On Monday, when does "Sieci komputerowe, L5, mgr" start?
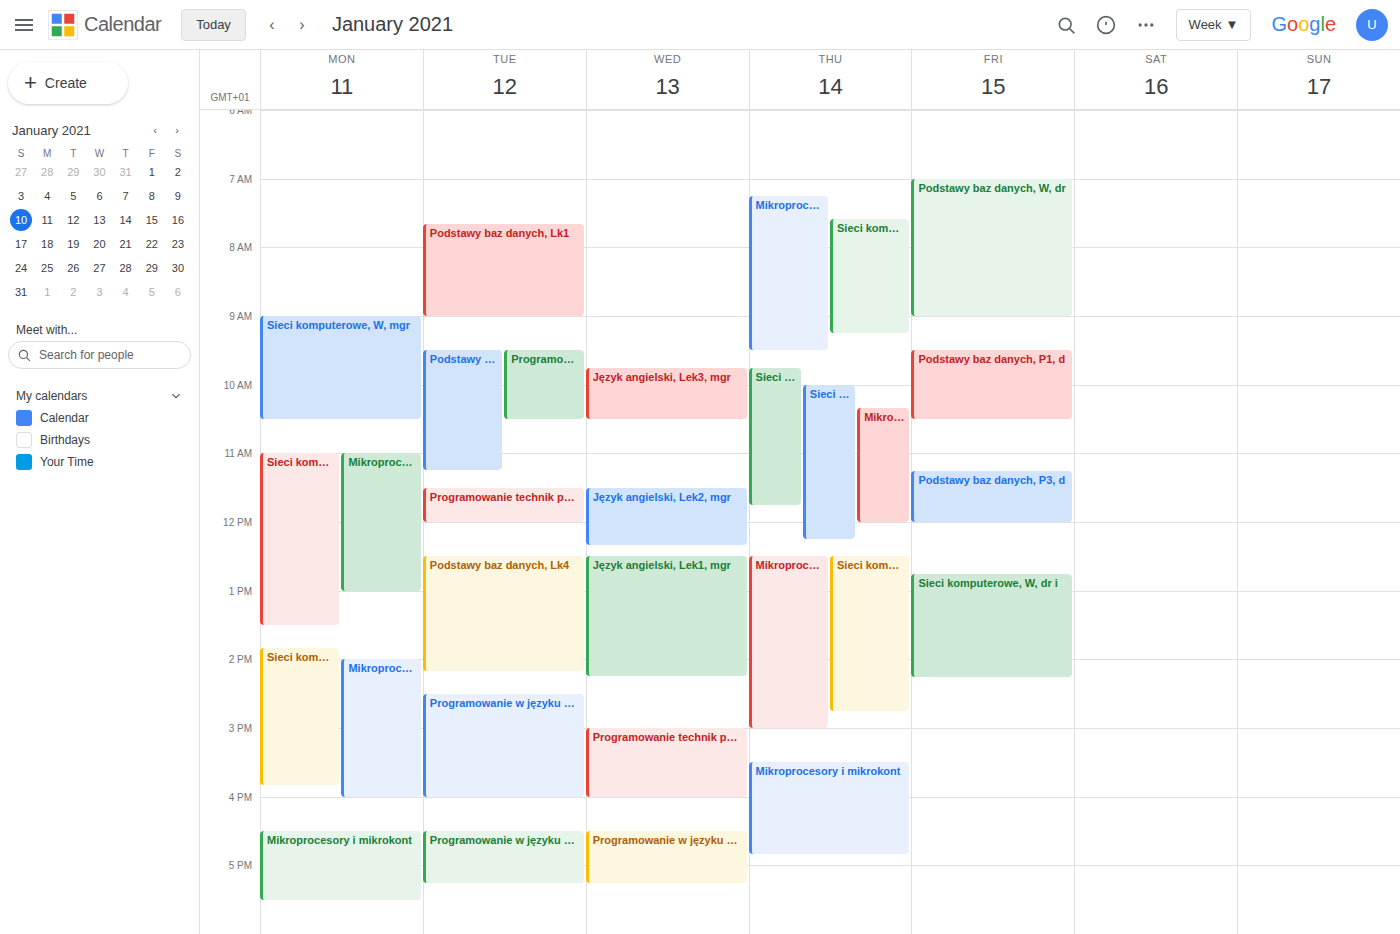
1:50 PM